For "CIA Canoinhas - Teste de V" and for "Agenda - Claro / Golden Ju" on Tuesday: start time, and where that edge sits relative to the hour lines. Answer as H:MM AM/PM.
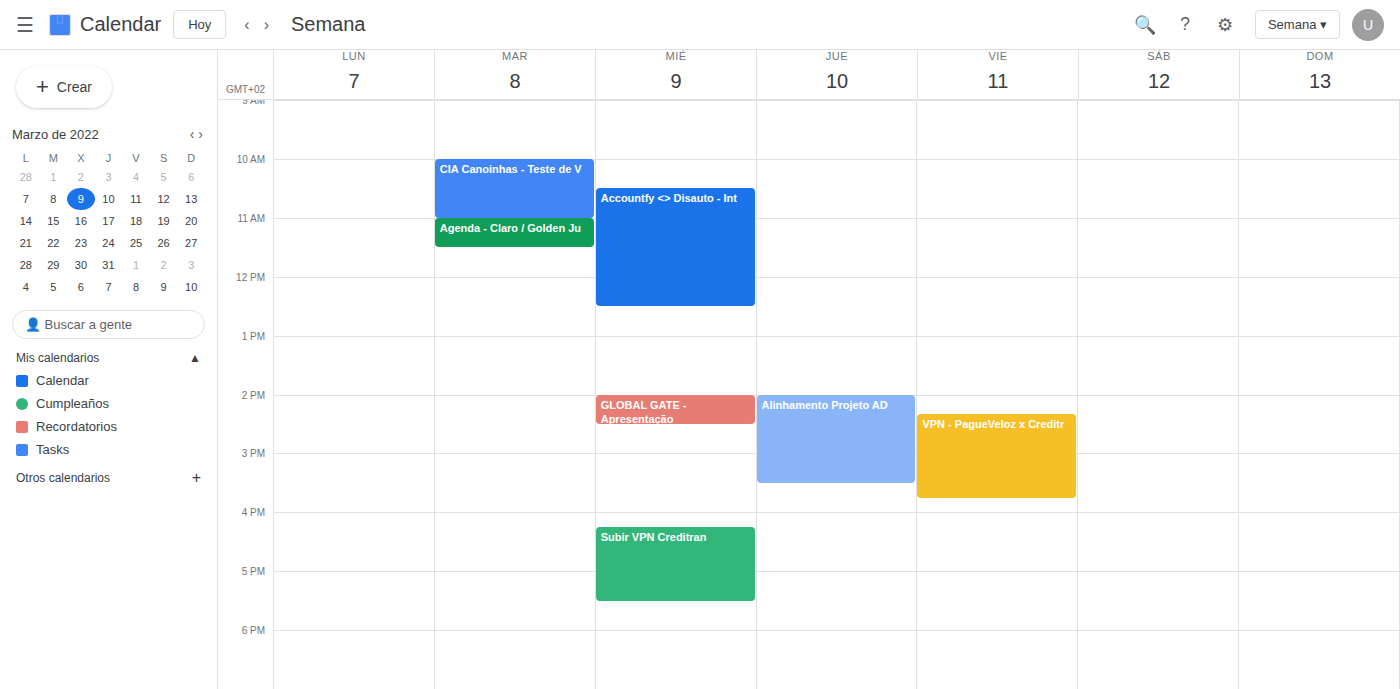
"CIA Canoinhas - Teste de V": 10:00 AM, exactly on the 10 AM line. "Agenda - Claro / Golden Ju": 11:00 AM, exactly on the 11 AM line.